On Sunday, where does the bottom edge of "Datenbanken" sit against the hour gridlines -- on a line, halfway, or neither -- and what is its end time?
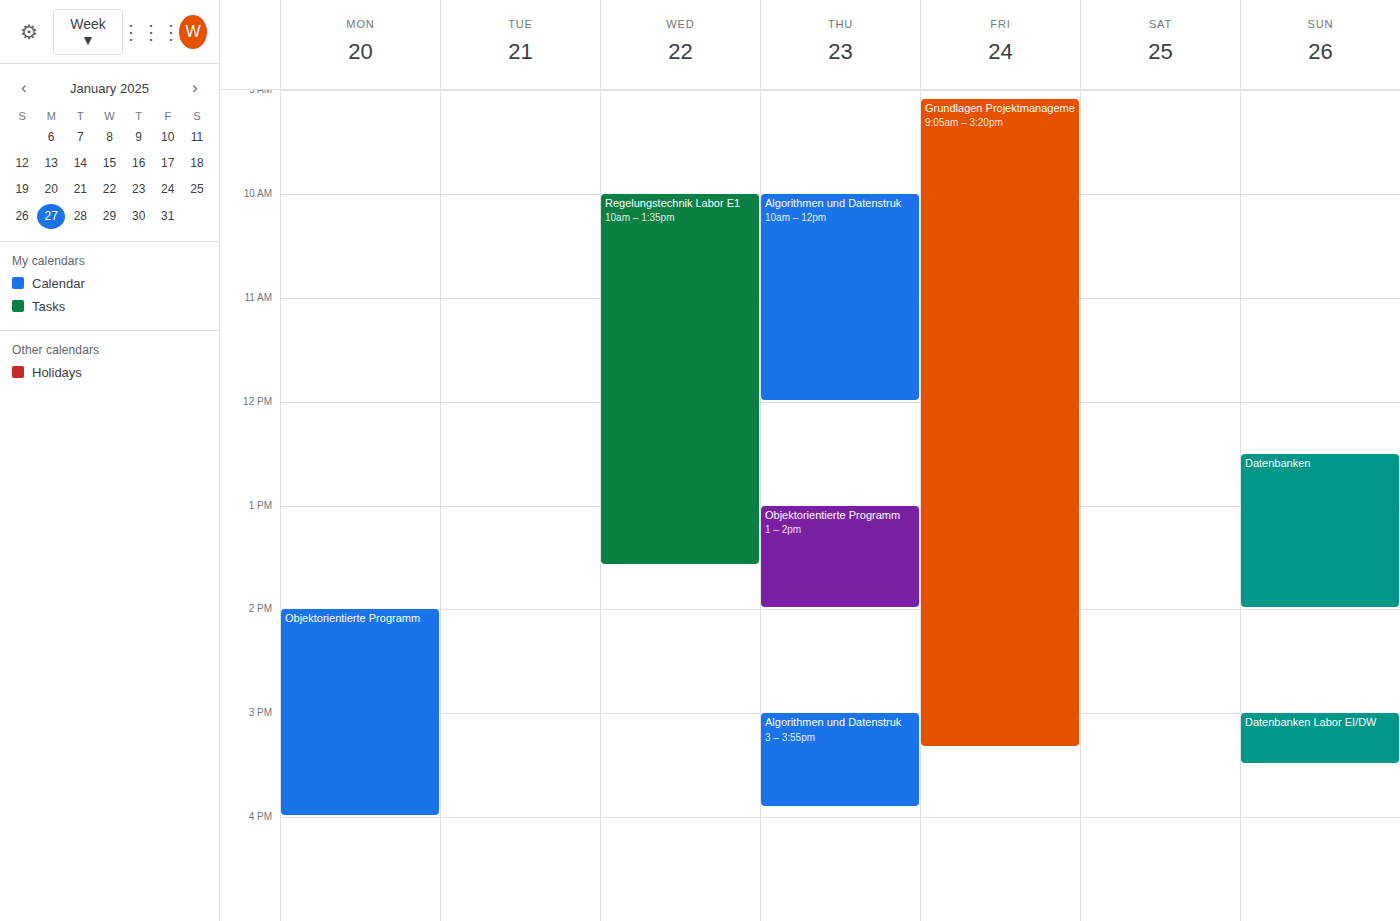
2:00 PM -- exactly on the 2 PM line.